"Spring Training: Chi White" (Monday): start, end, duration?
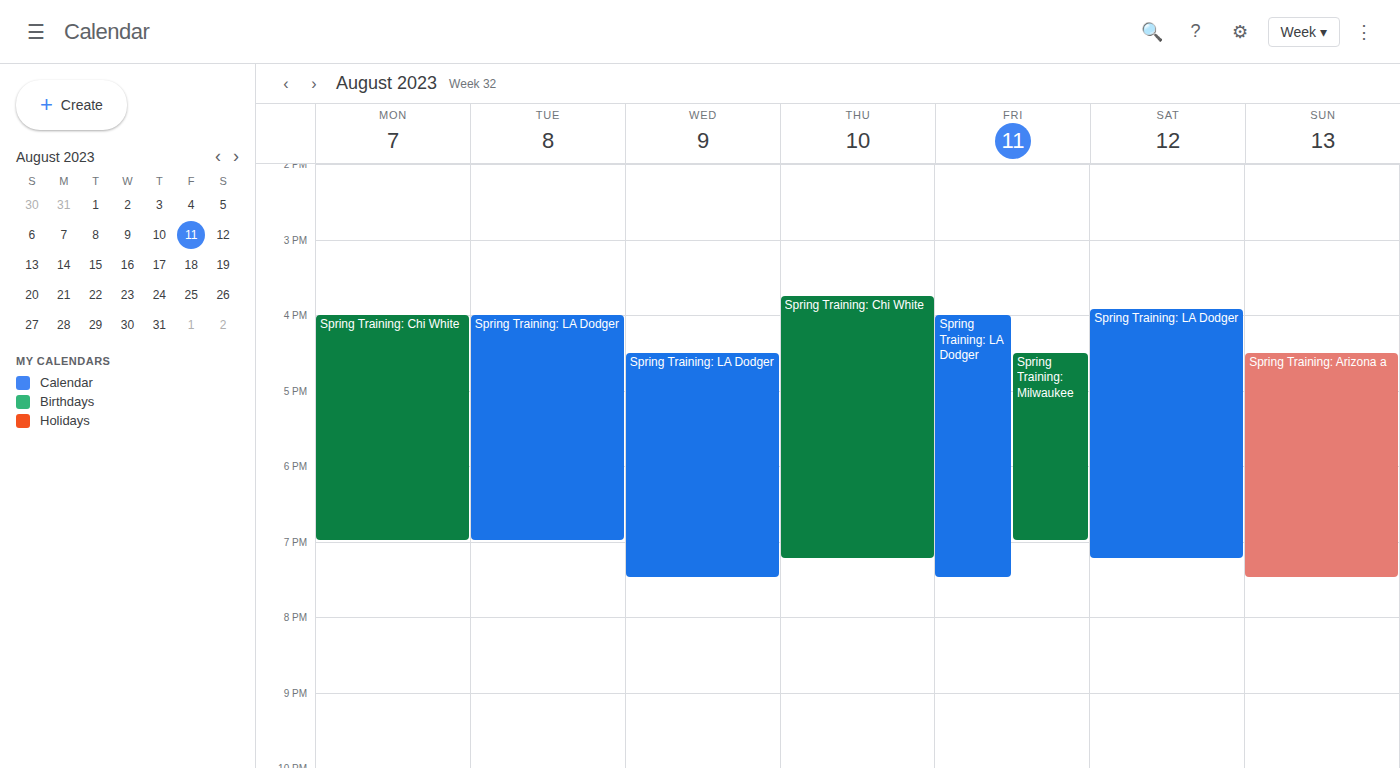
4:00 PM to 7:00 PM, 3 hours